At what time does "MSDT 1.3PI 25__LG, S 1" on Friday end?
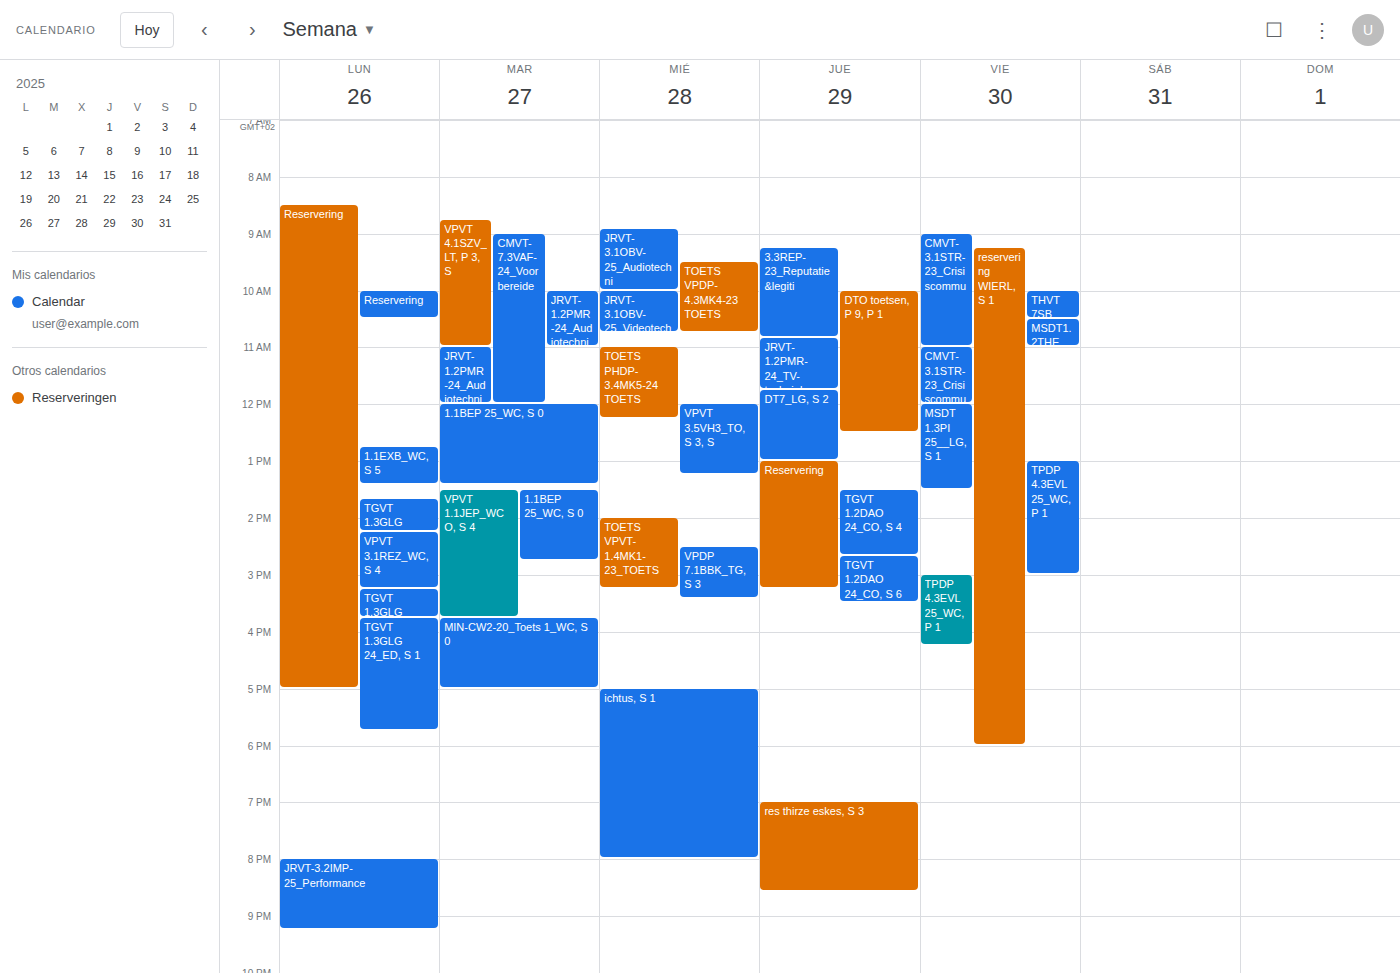
13:30